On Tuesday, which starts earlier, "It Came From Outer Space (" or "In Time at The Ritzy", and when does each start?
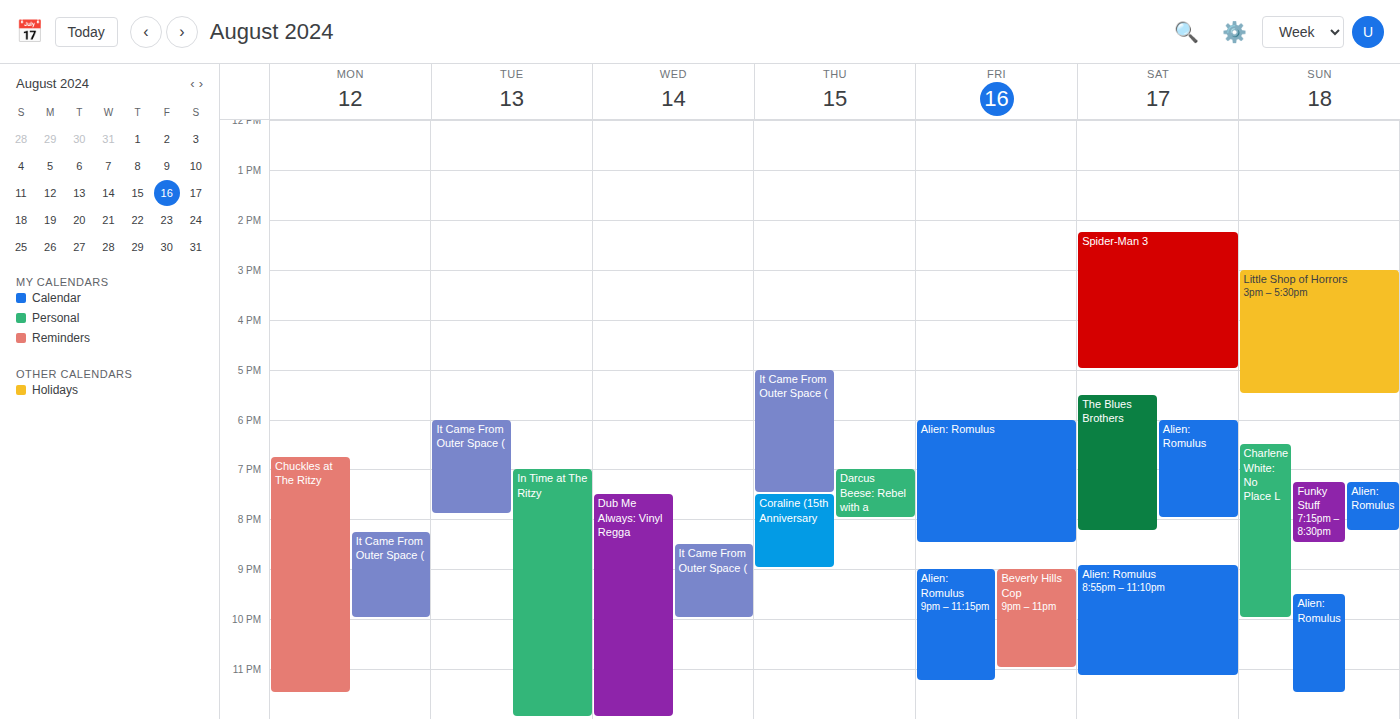
"It Came From Outer Space (" 6:00 PM; "In Time at The Ritzy" 7:00 PM.